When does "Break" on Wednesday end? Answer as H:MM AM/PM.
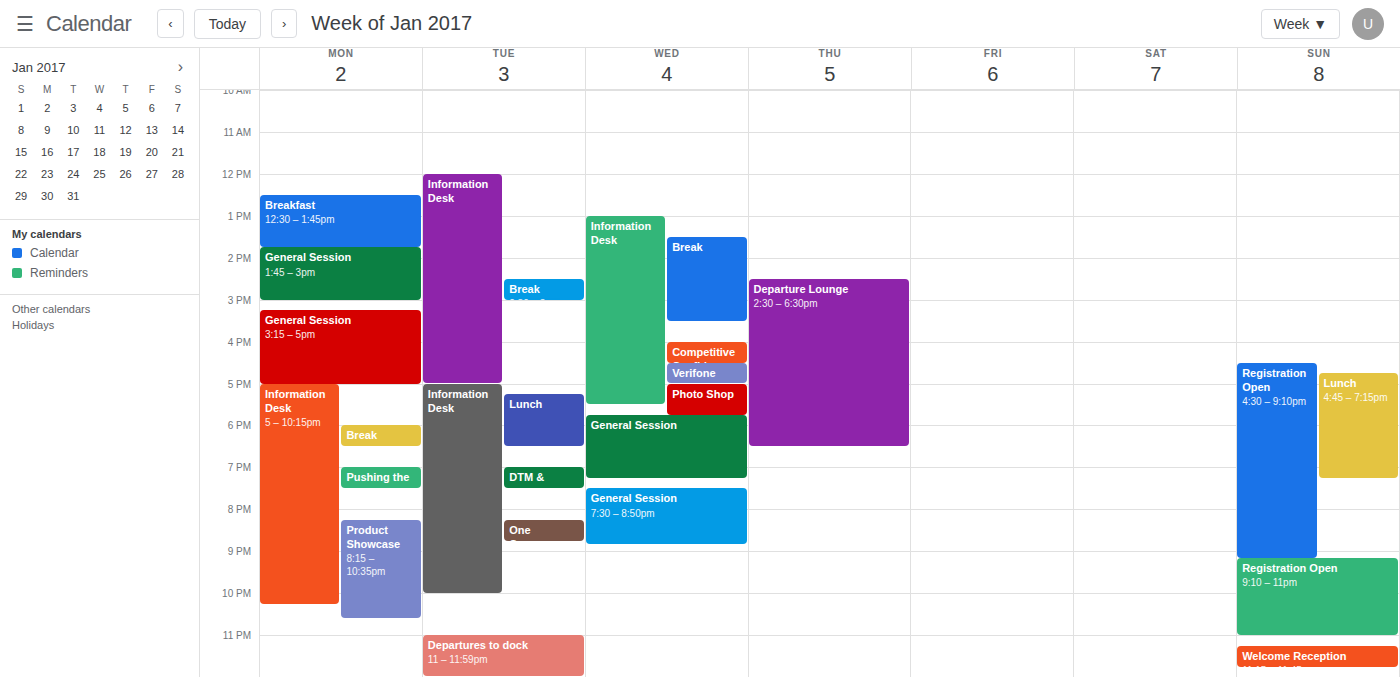
3:30 PM